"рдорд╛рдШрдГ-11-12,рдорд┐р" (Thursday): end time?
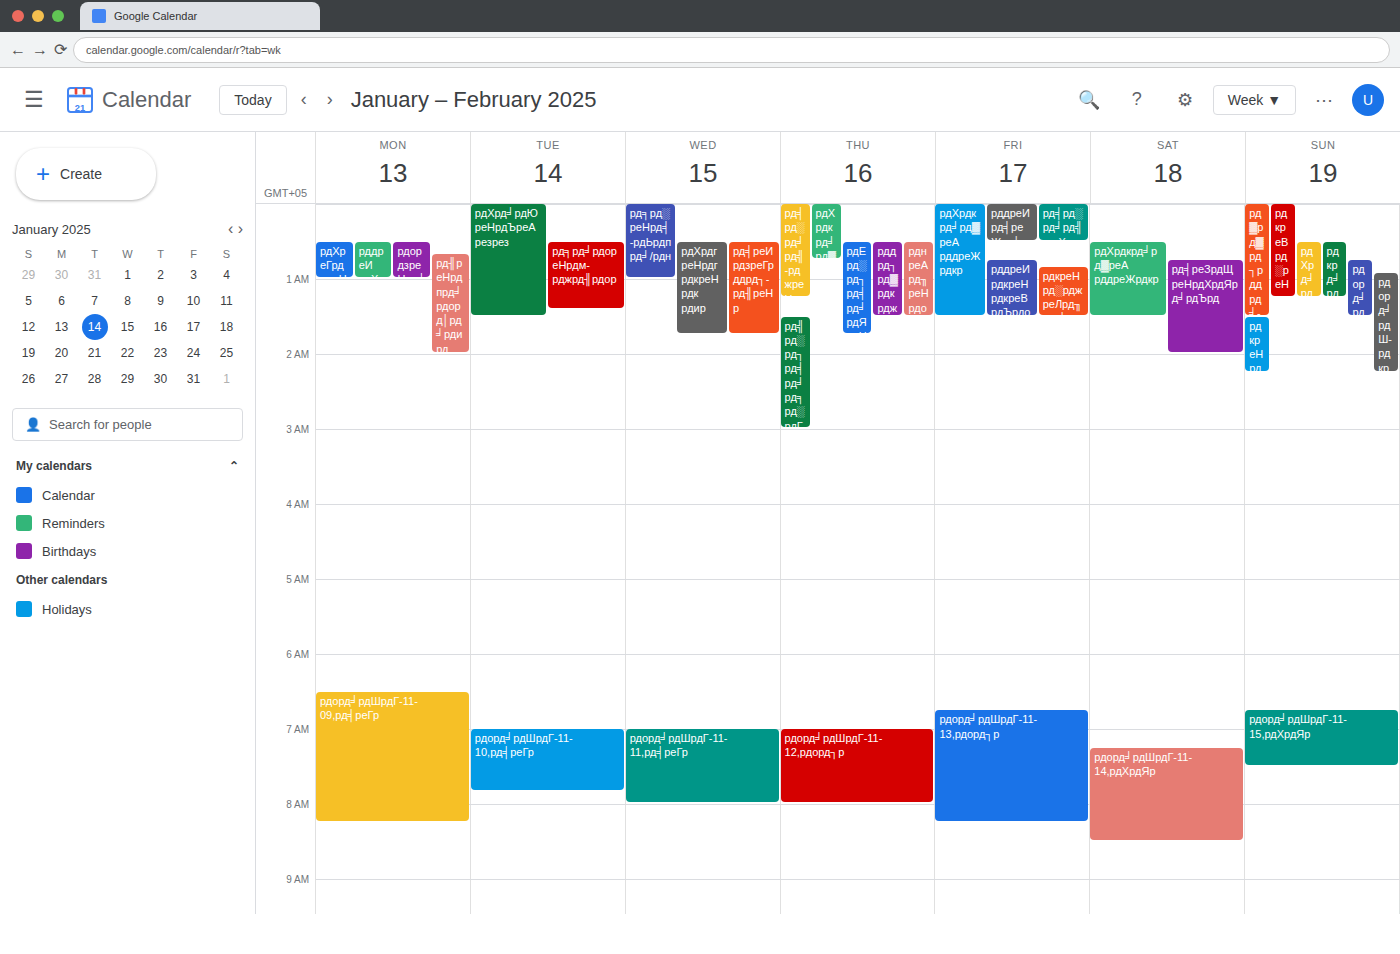
08:00